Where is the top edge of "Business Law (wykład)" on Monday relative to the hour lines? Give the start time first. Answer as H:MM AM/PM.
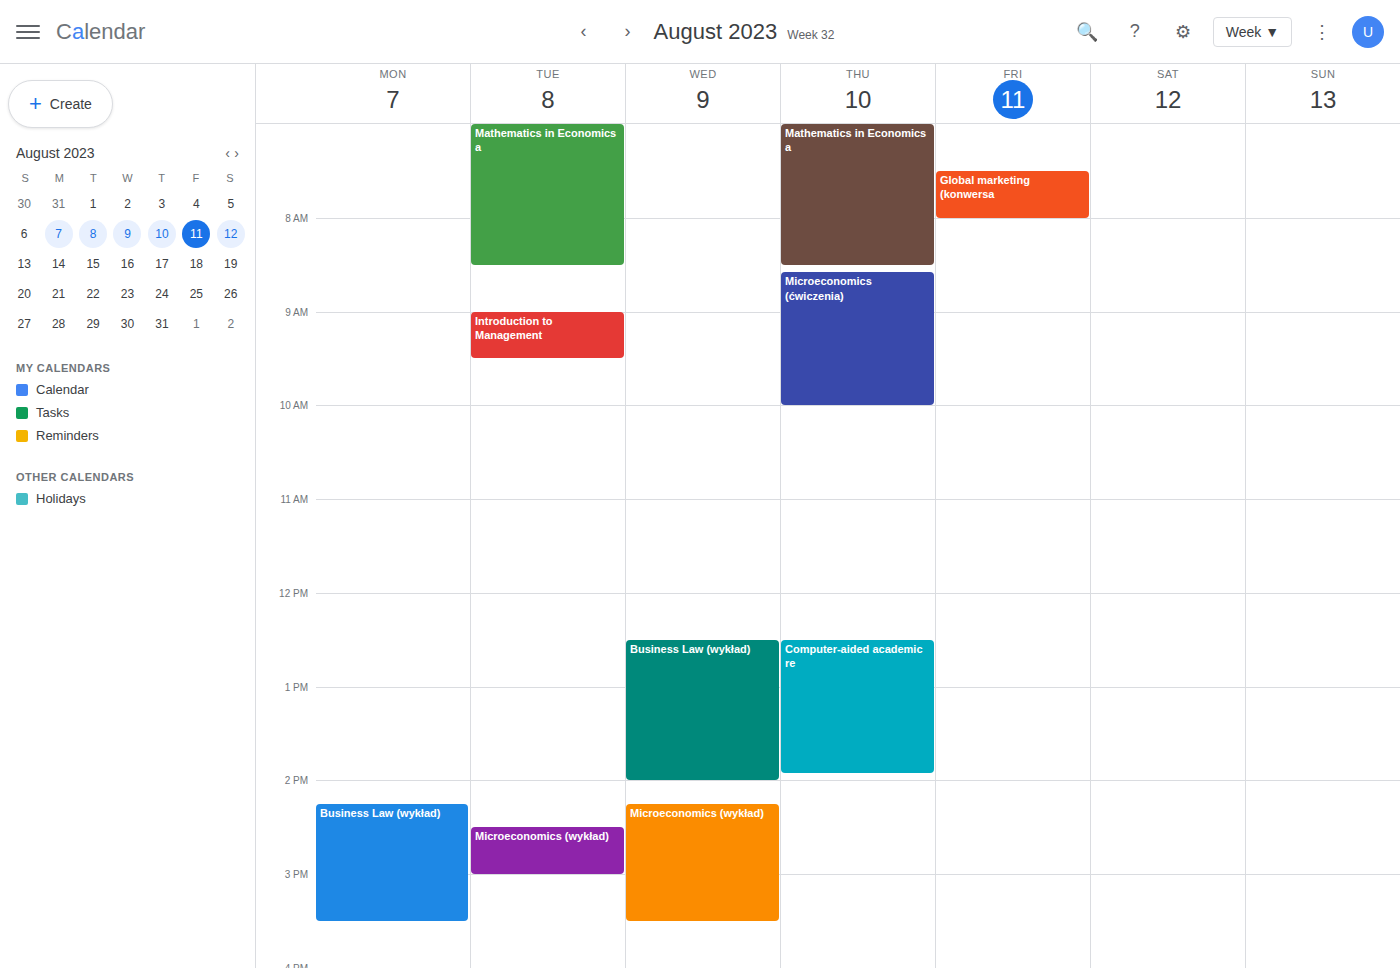
2:15 PM -- neither: a quarter of the way from the 2 PM line to the 3 PM line.